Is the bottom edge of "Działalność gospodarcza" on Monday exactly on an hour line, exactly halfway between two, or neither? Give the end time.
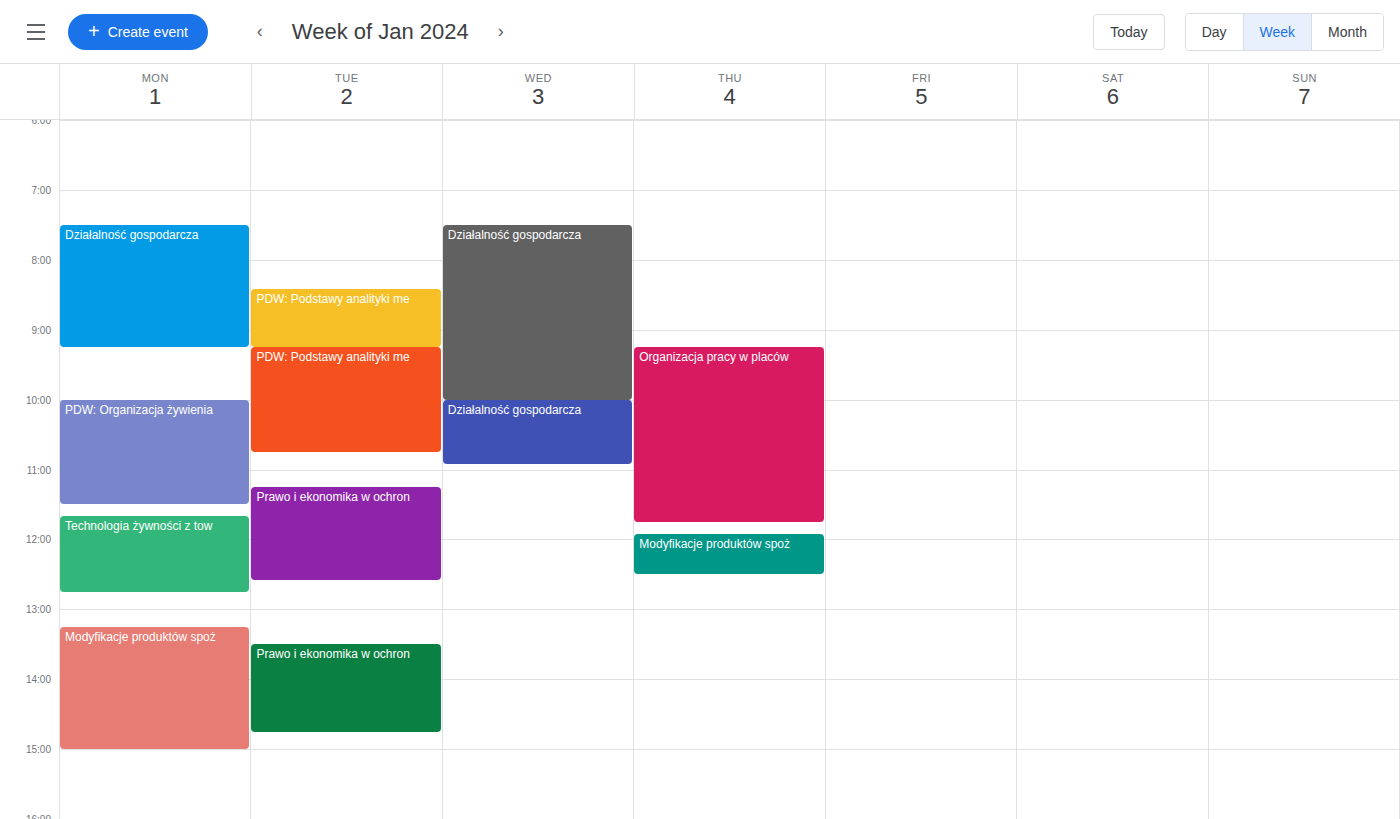
9:15 AM -- neither: a quarter of the way from the 9 AM line to the 10 AM line.